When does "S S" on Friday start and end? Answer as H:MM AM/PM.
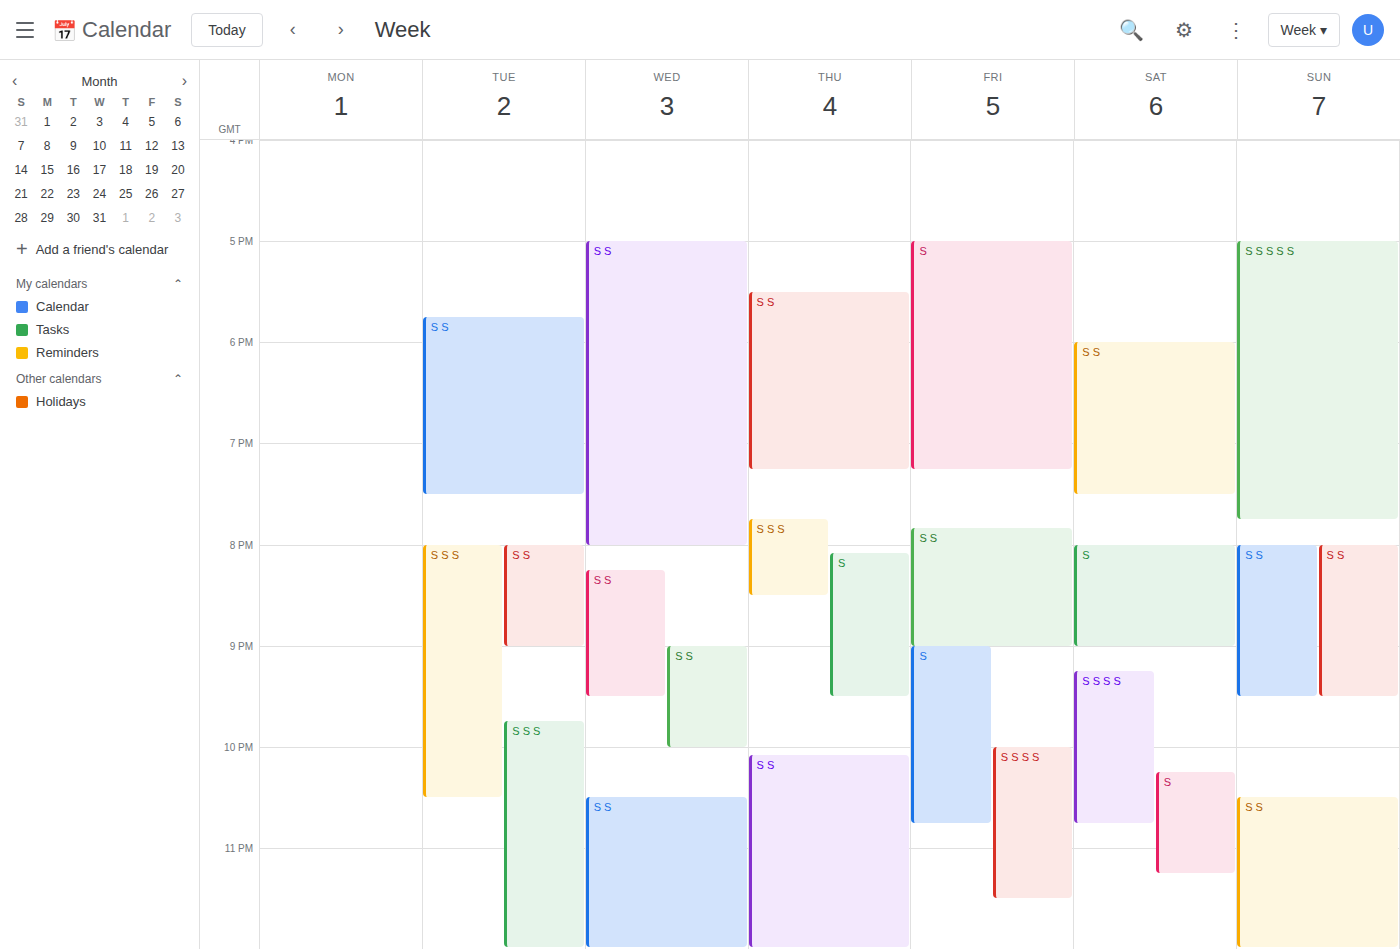
7:50 PM to 9:00 PM